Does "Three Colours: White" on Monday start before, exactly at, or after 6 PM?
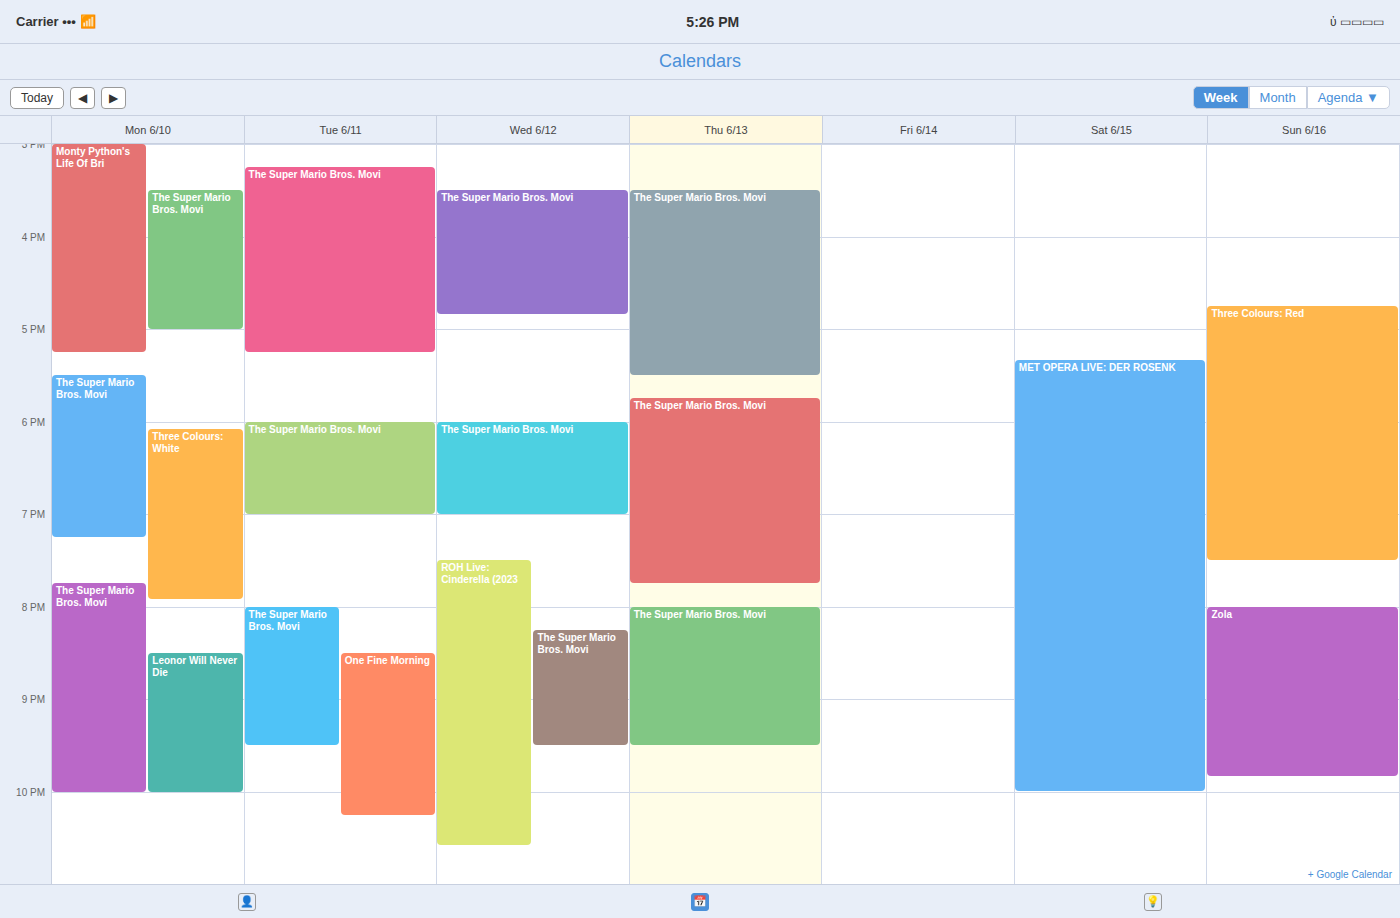
6:05 PM -- after 6 PM, 5 minutes below the 6 PM line.